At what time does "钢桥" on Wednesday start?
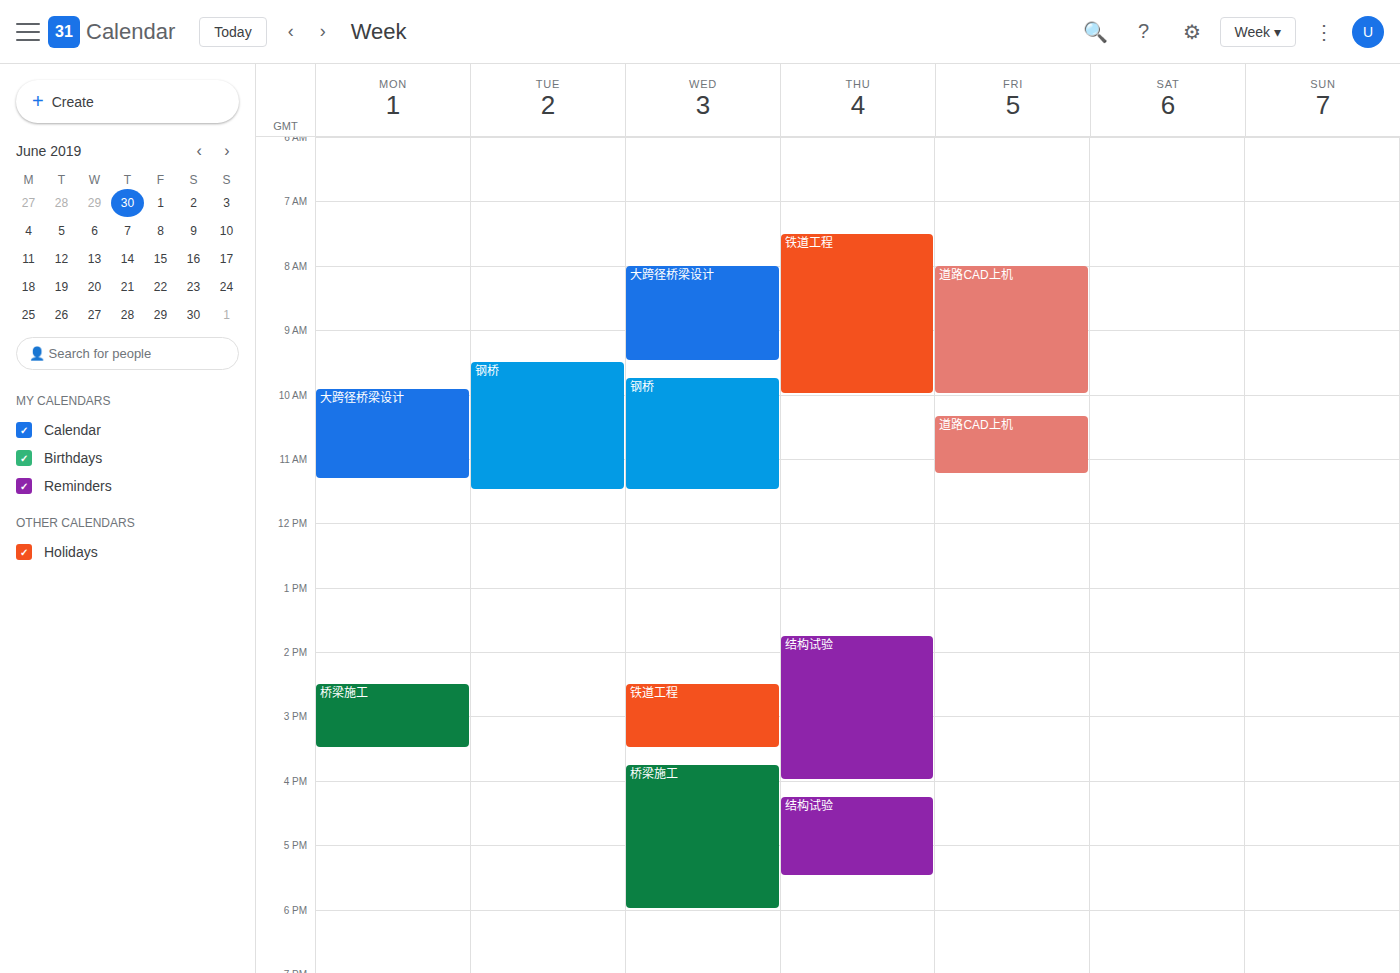
9:45 AM